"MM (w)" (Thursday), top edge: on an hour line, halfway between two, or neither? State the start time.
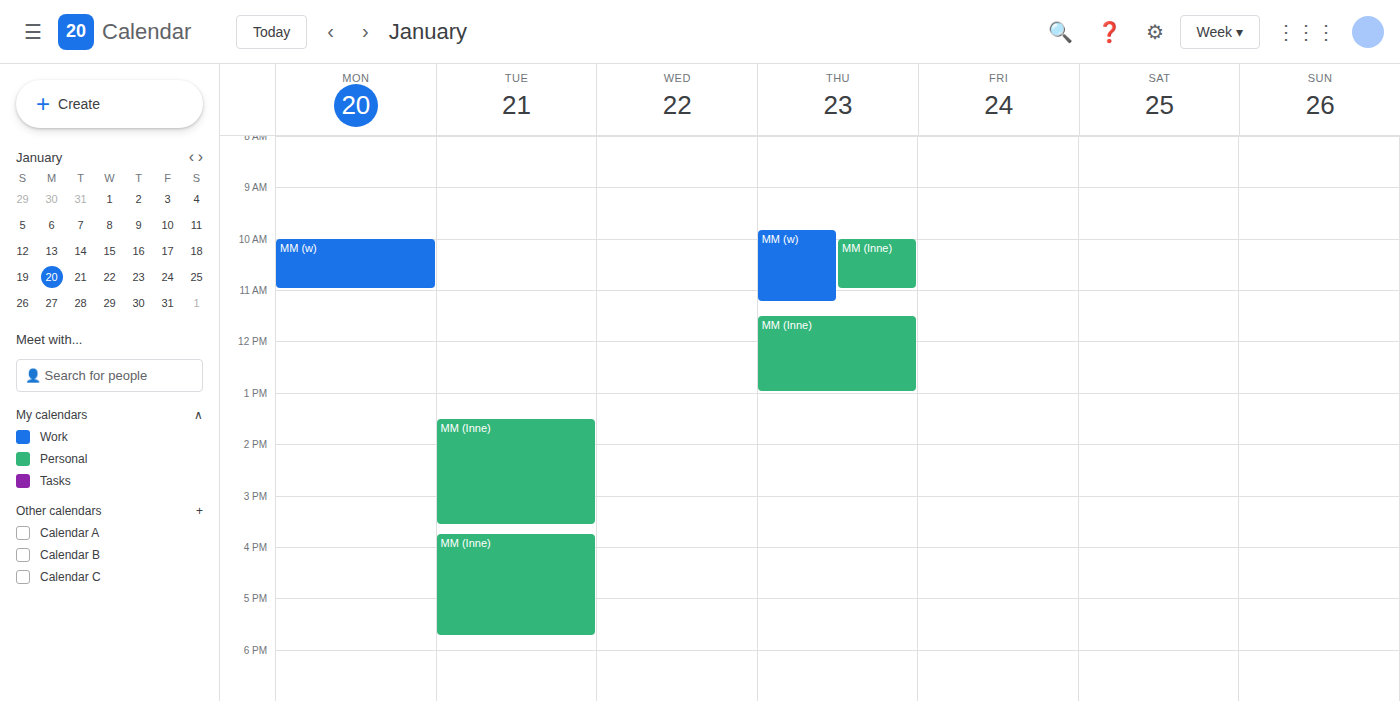
9:50 AM -- neither: 50 minutes below the 9 AM line and 10 minutes above the 10 AM line.